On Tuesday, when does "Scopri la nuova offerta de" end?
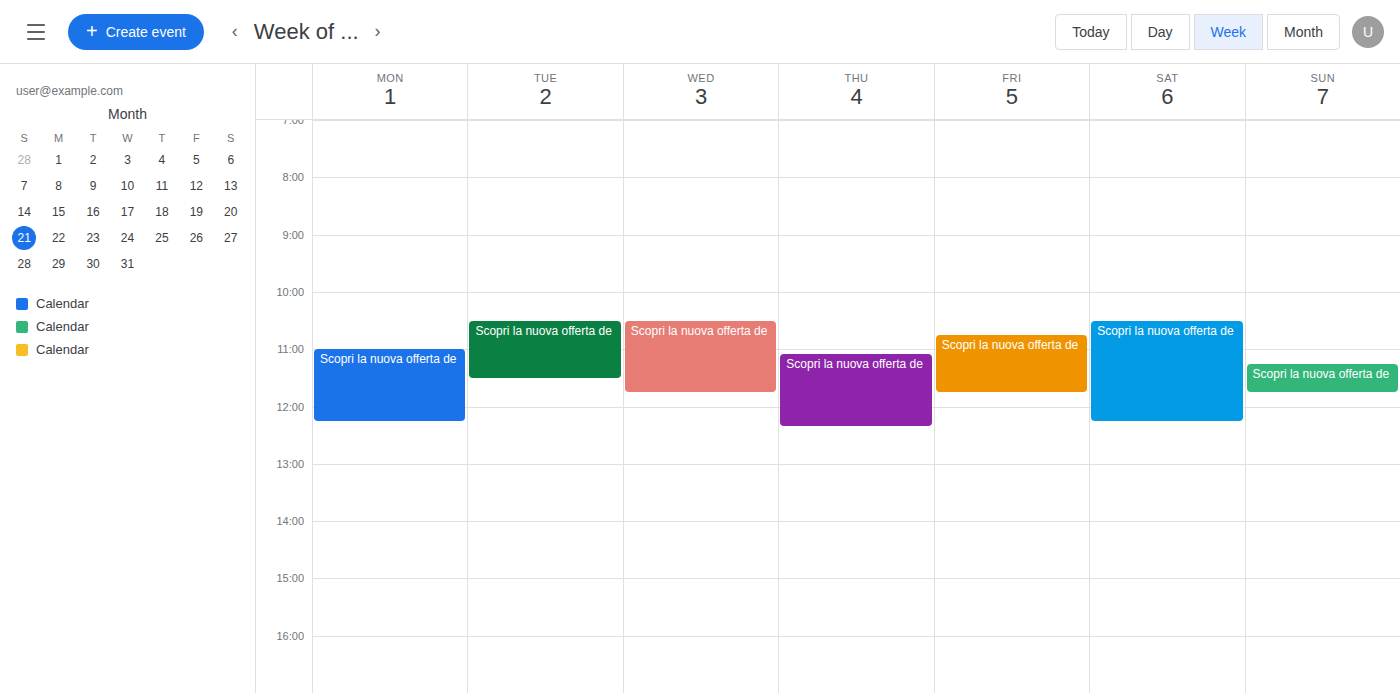
11:30 AM